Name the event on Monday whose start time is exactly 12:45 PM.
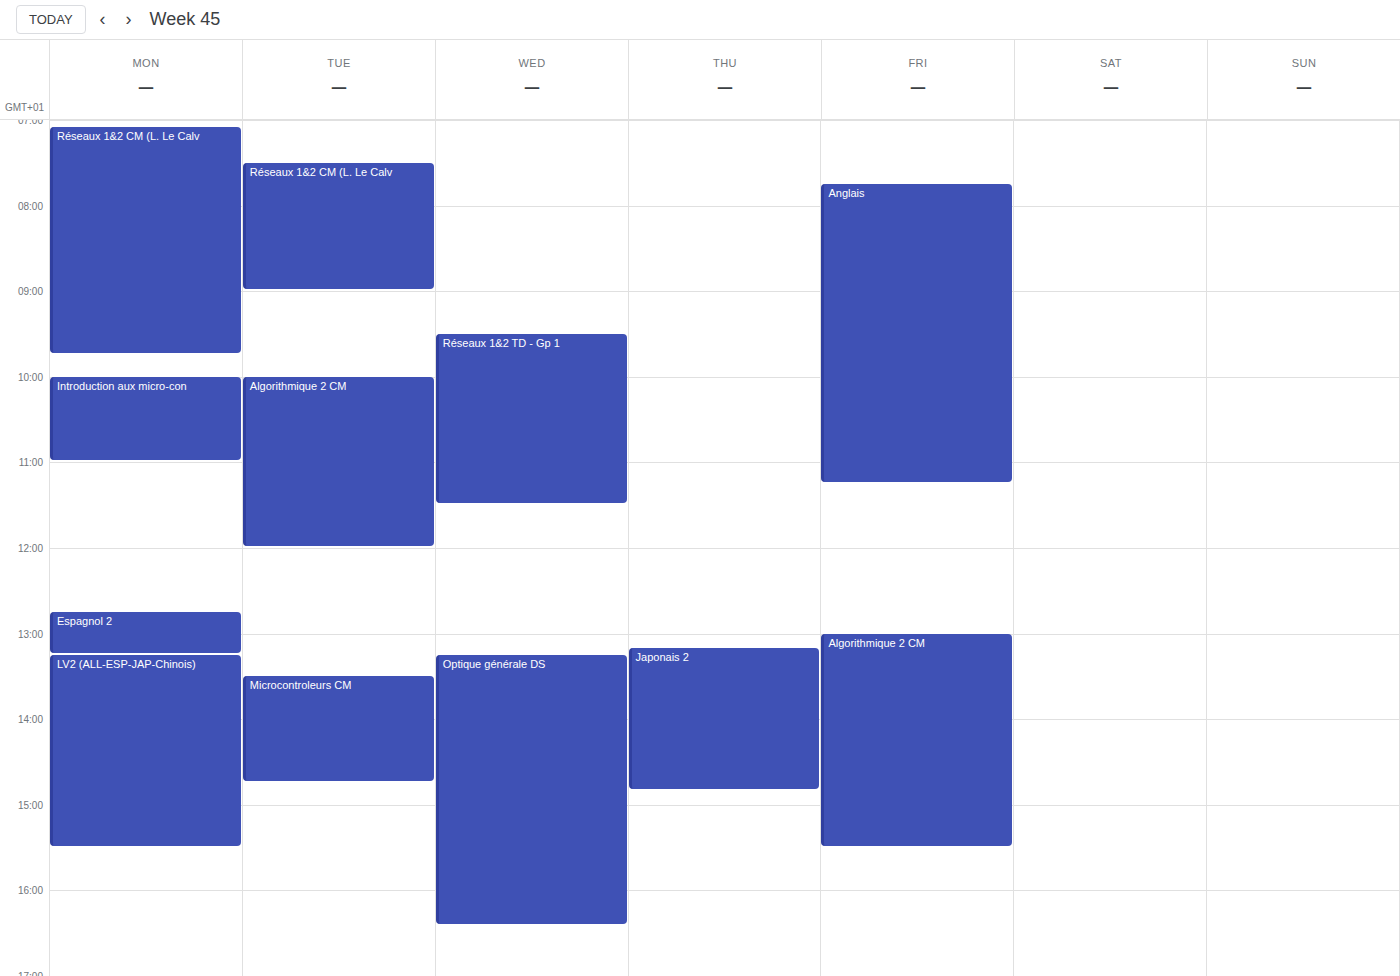
"Espagnol 2"